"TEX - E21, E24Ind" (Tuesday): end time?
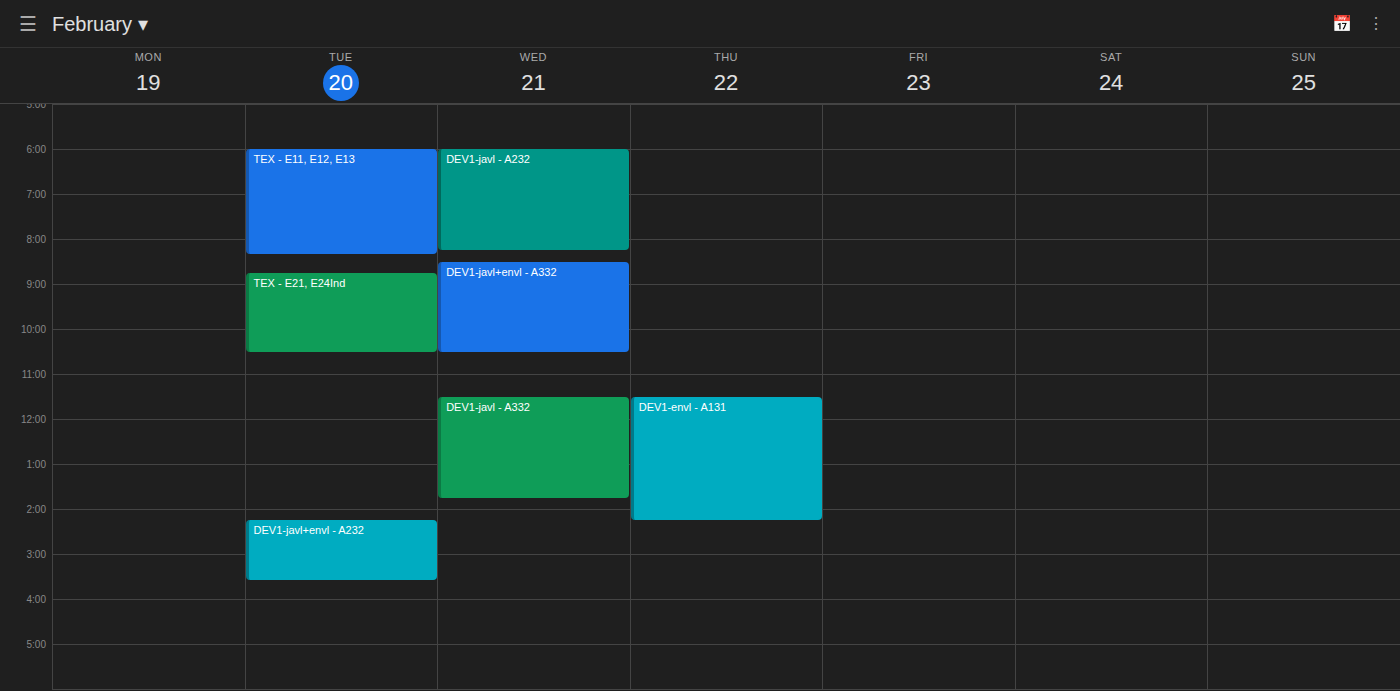
10:30 AM